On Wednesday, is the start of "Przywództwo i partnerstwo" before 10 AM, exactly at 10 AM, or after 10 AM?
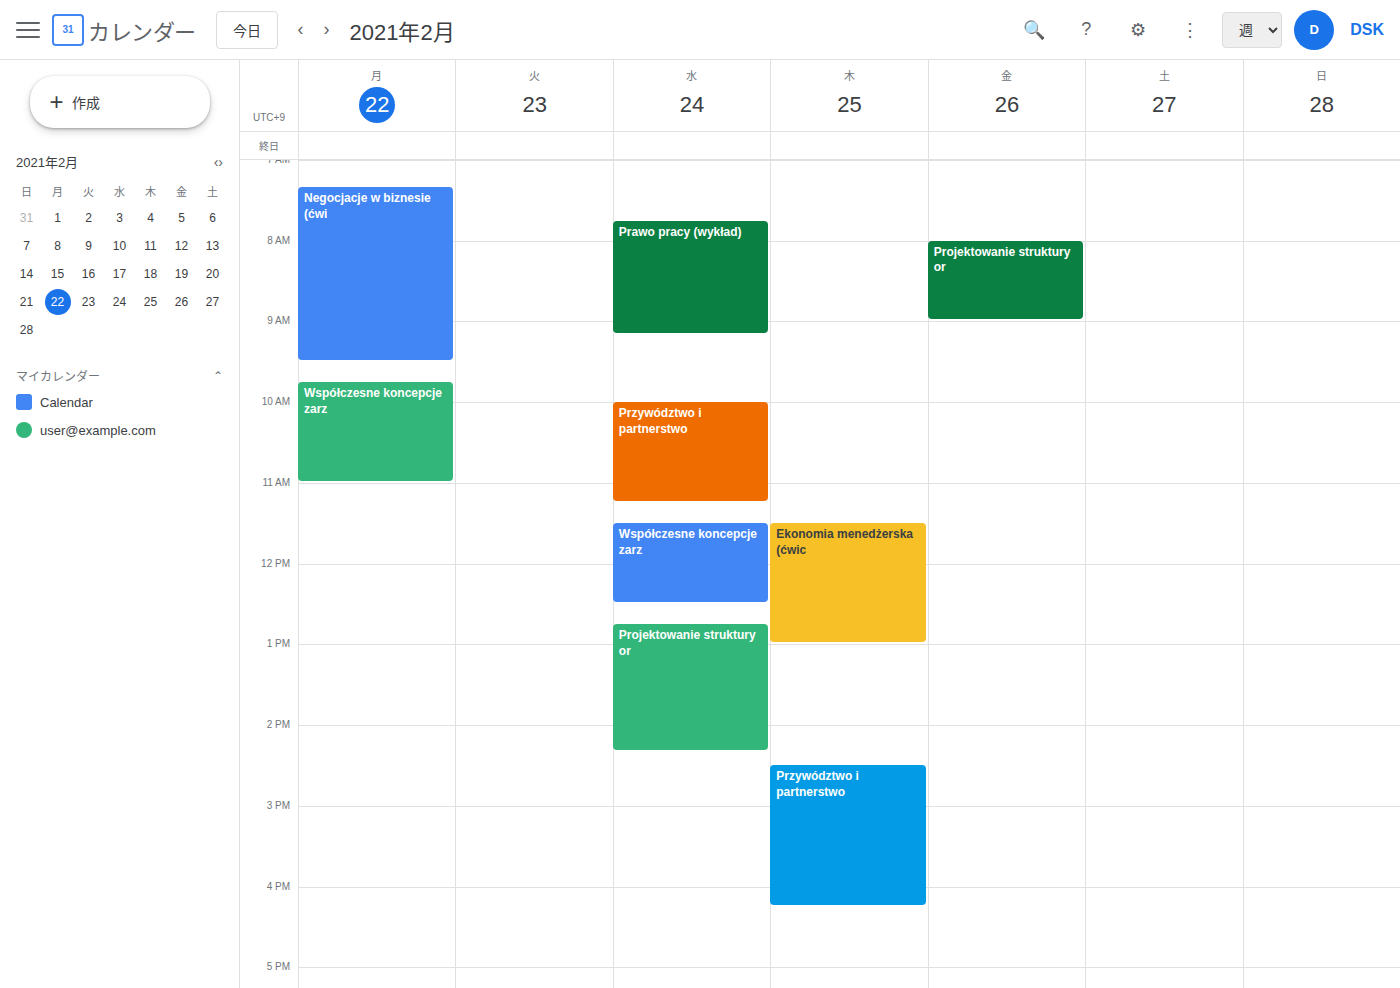
10:00 AM -- exactly at 10 AM, on the 10 AM line.